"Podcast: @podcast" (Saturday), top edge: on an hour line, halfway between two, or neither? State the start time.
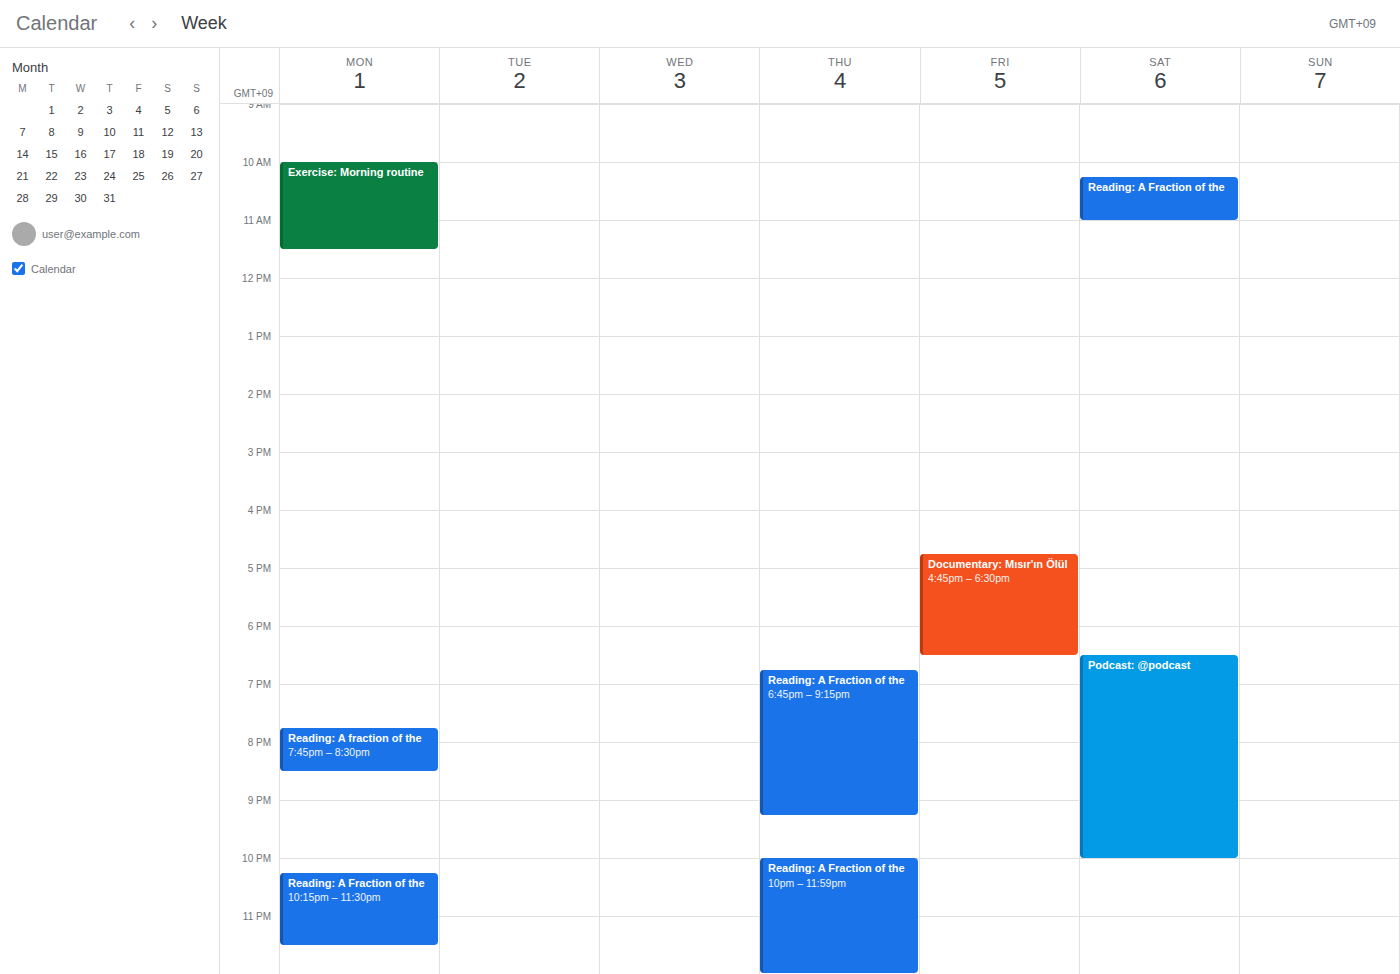
6:30 PM -- halfway between the 6 PM and 7 PM lines.